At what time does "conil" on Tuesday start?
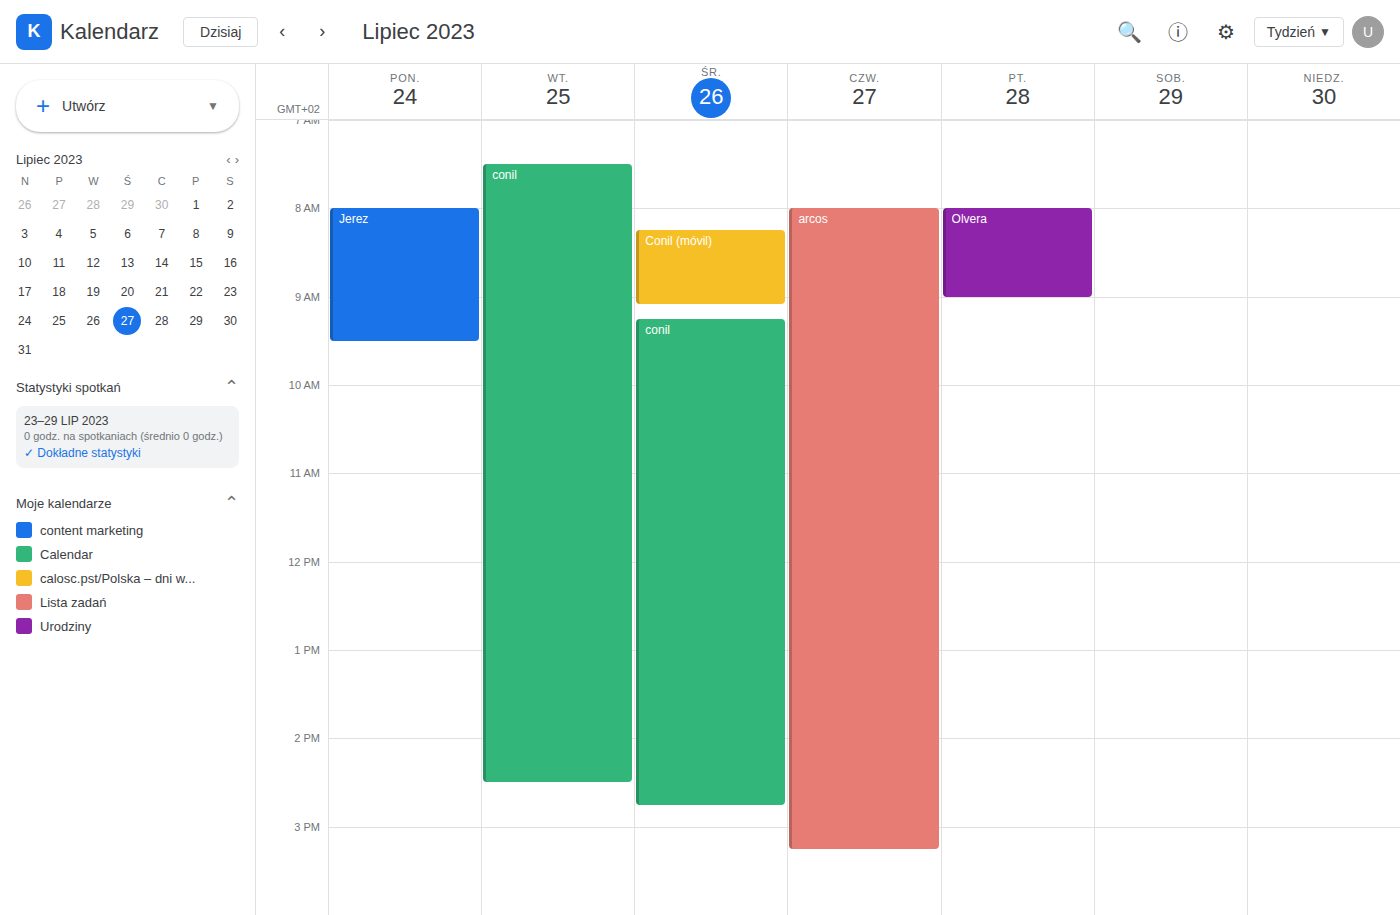
7:30 AM